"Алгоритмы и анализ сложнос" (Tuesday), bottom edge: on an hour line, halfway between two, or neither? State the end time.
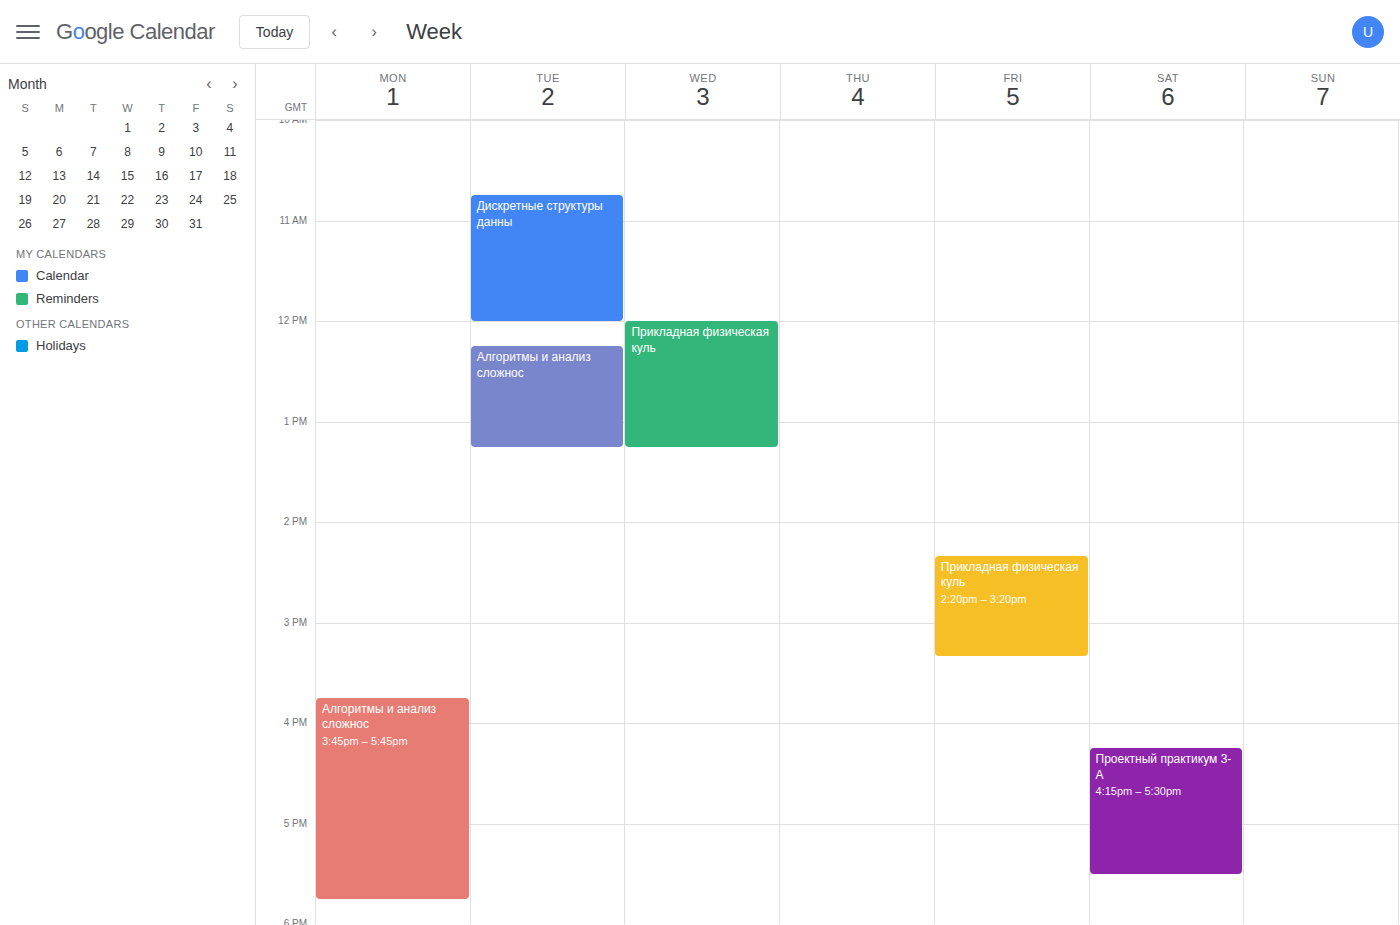
1:15 PM -- neither: a quarter of the way from the 1 PM line to the 2 PM line.